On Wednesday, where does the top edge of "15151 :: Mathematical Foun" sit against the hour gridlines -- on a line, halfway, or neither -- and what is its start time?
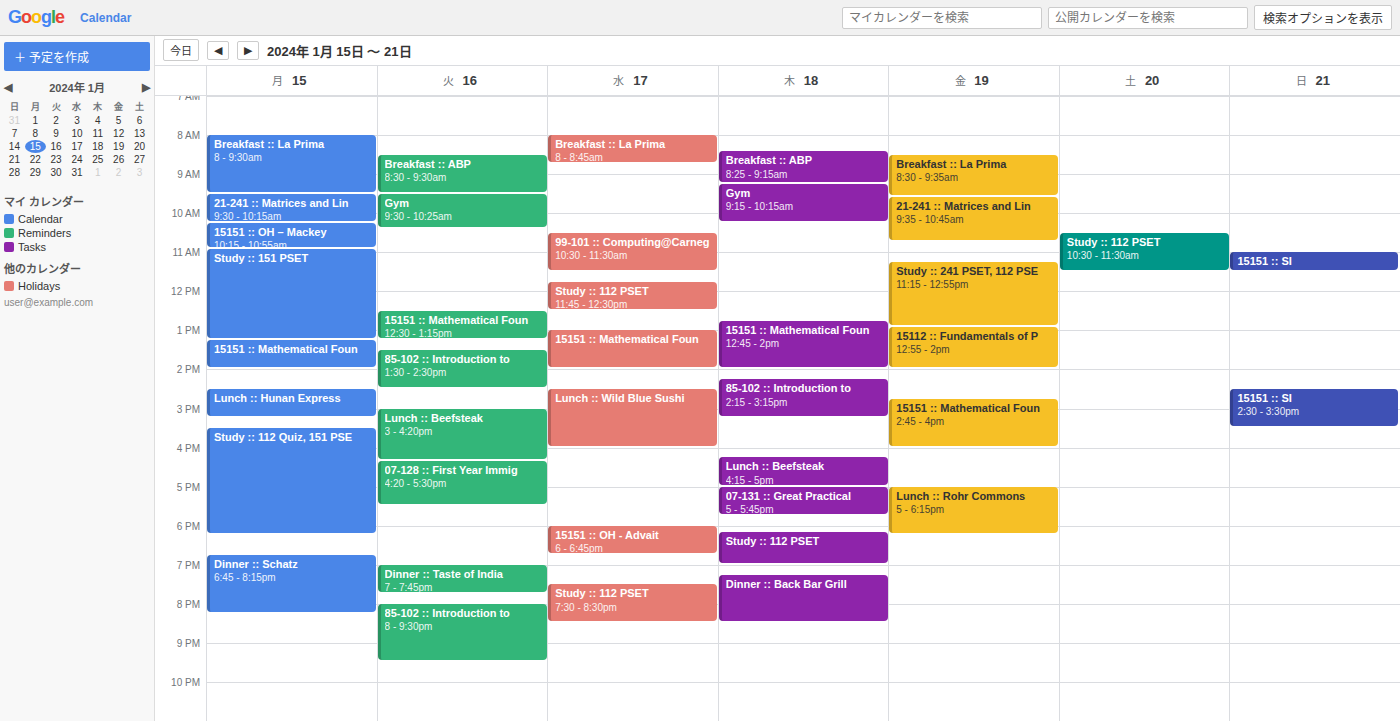
1:00 PM -- exactly on the 1 PM line.